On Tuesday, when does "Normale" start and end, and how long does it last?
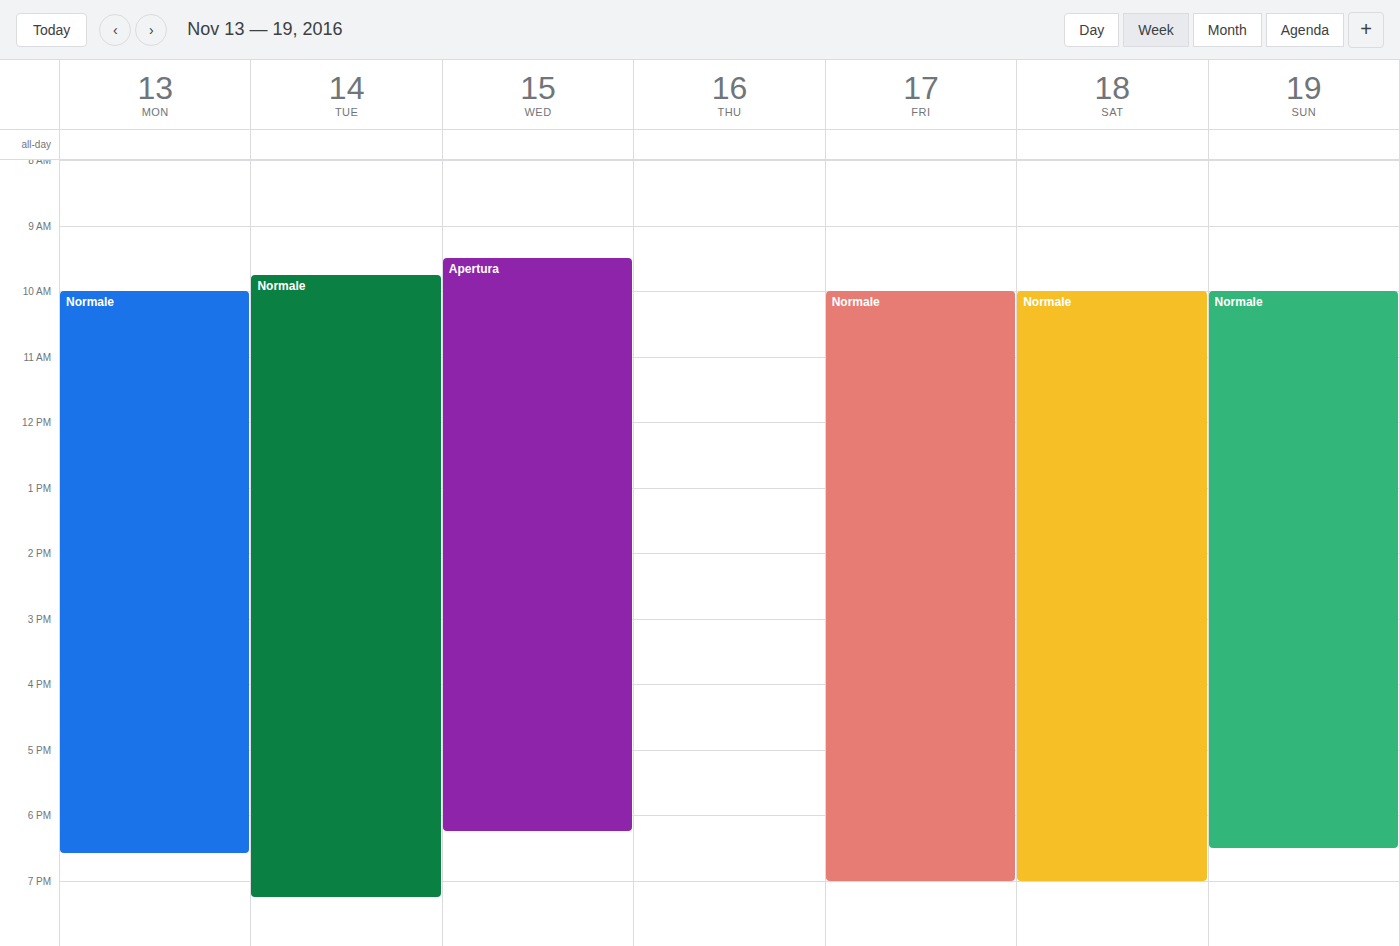
9:45 AM to 7:15 PM, 9 hours 30 minutes